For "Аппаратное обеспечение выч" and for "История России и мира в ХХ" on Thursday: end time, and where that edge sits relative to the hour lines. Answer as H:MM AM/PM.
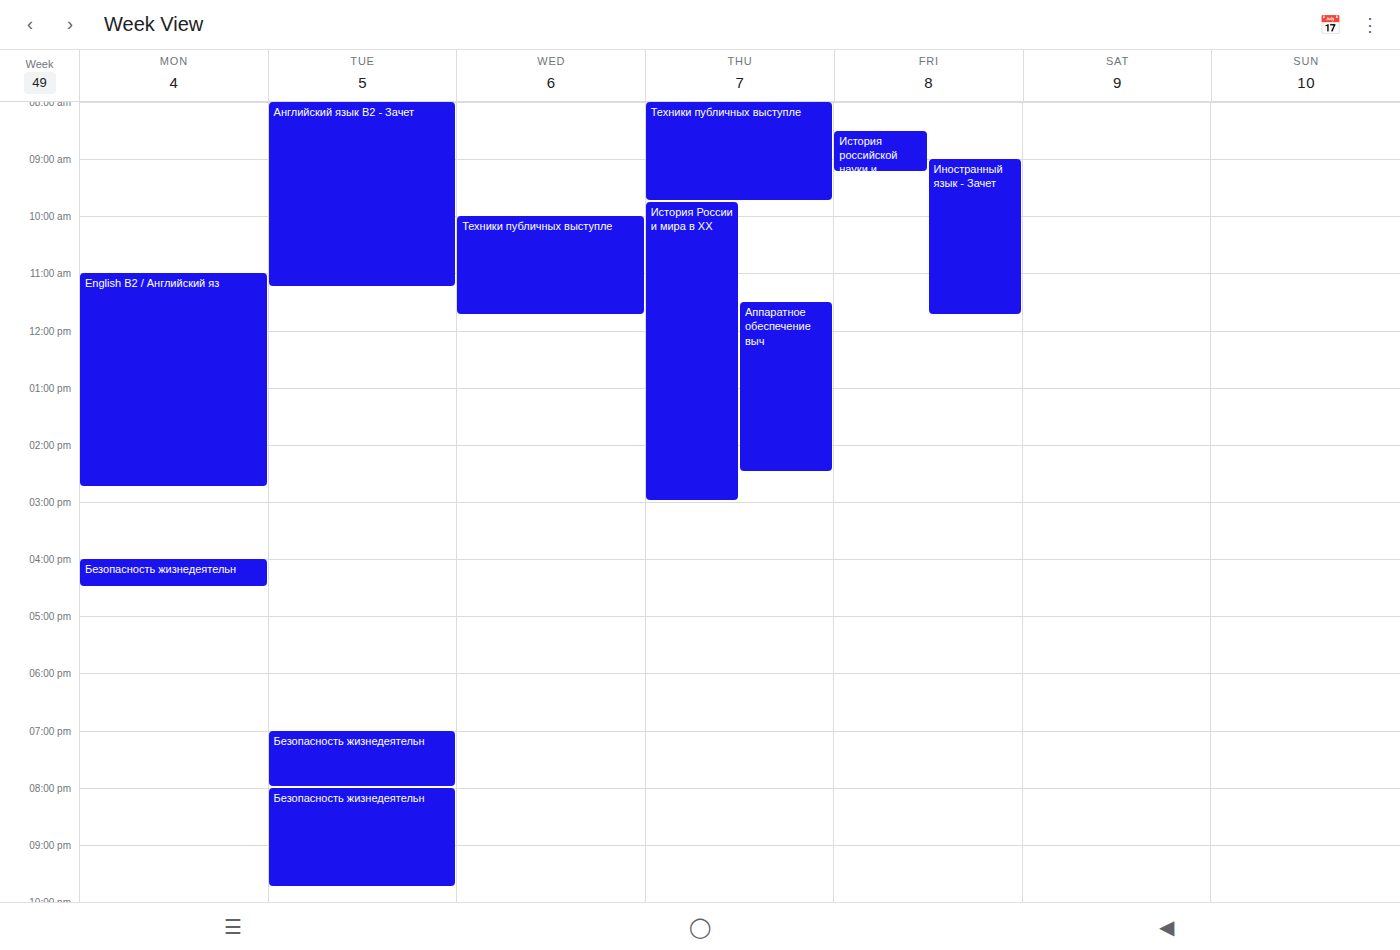
"Аппаратное обеспечение выч": 2:30 PM, halfway between the 2 PM and 3 PM lines. "История России и мира в ХХ": 3:00 PM, exactly on the 3 PM line.